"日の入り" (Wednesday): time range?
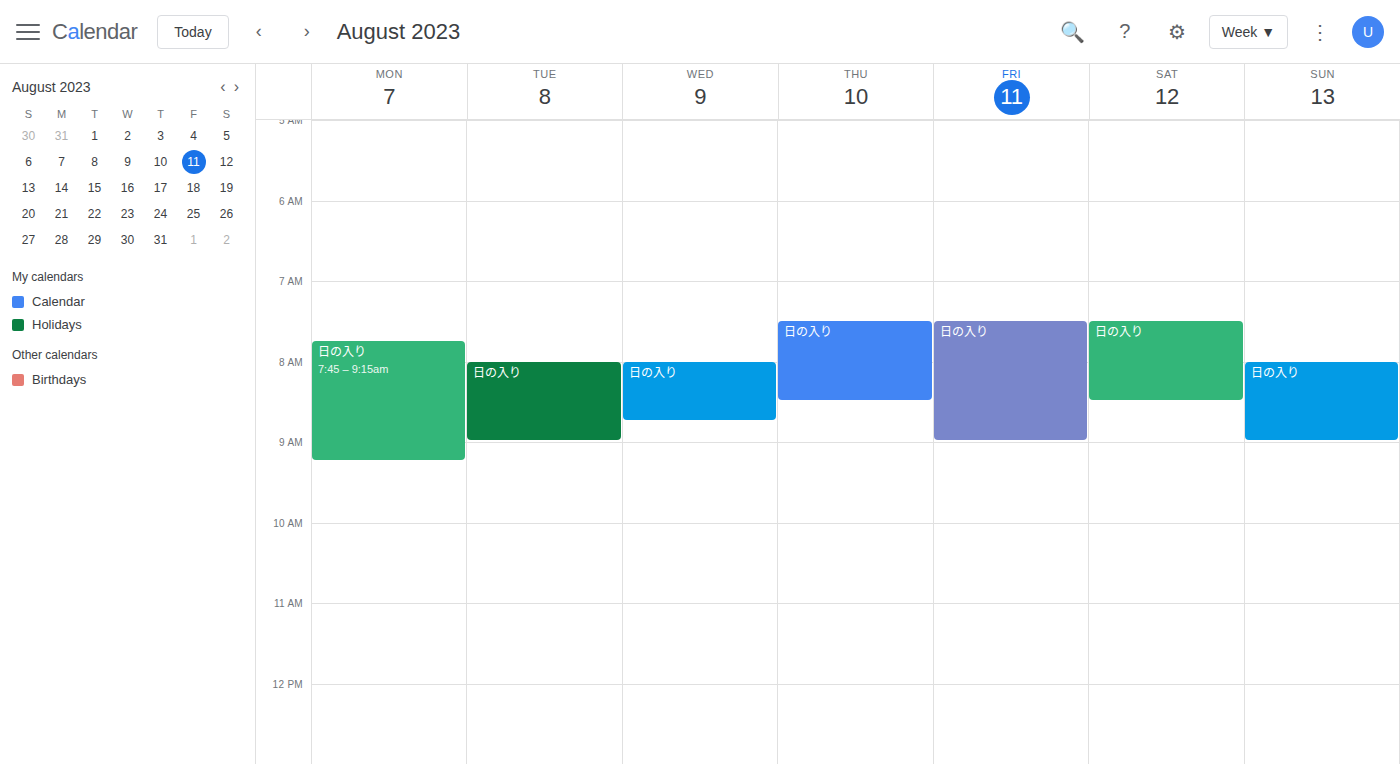
8:00 AM to 8:45 AM